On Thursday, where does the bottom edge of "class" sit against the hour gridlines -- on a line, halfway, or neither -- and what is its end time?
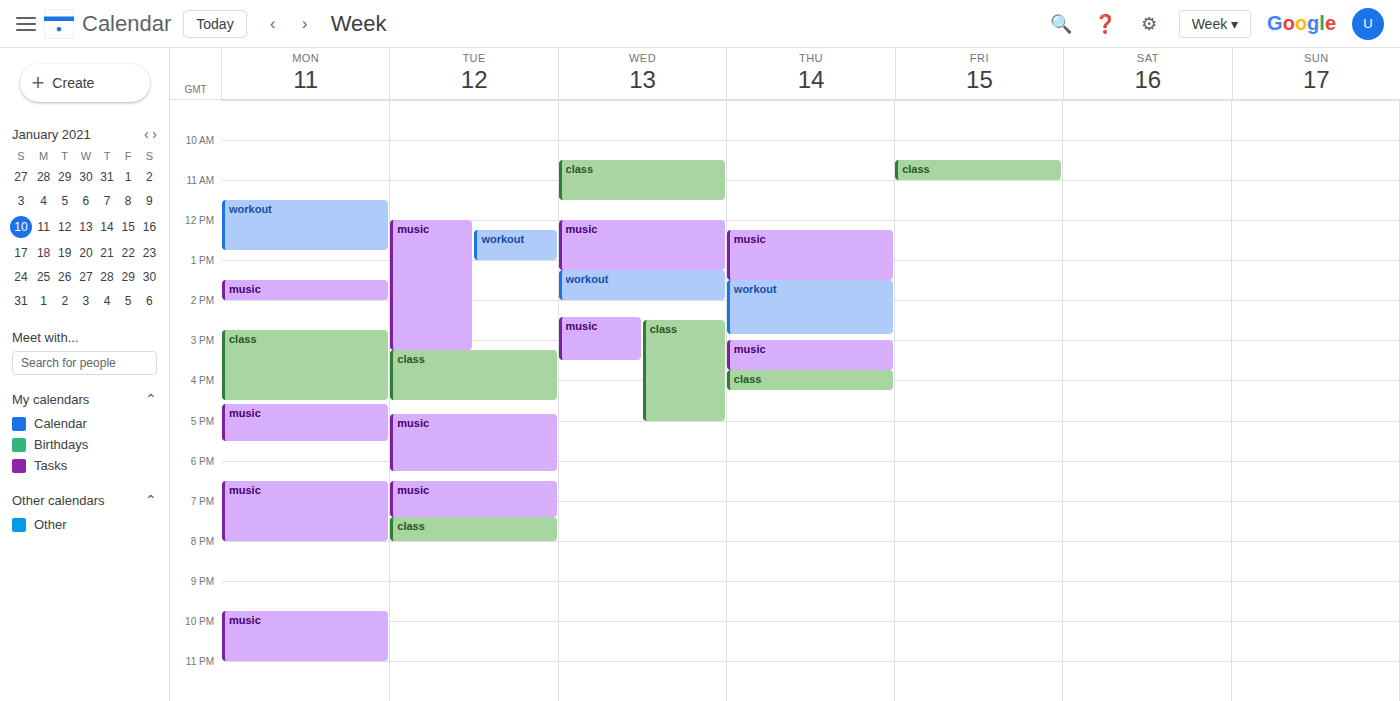
16:15 -- neither: a quarter of the way from the 16:00 line to the 17:00 line.